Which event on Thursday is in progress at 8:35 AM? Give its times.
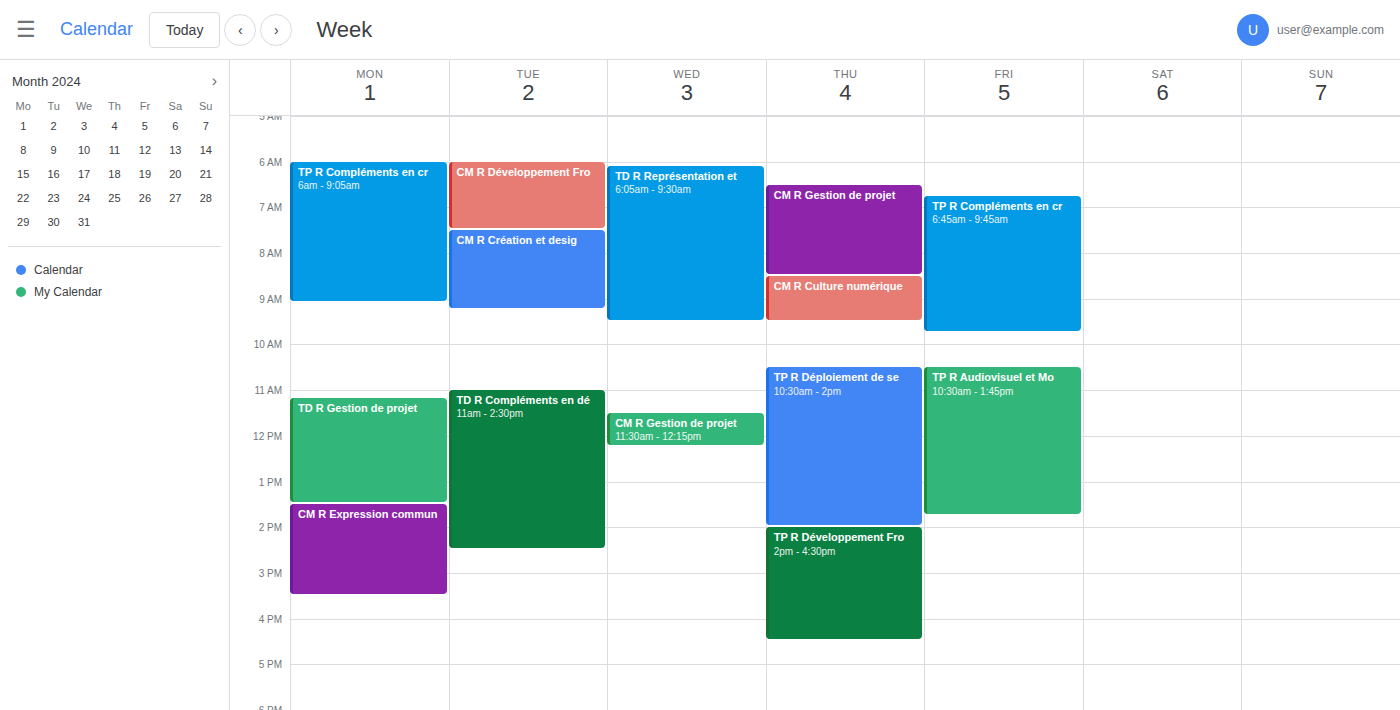
"CM R Culture numérique", 8:30 AM to 9:30 AM